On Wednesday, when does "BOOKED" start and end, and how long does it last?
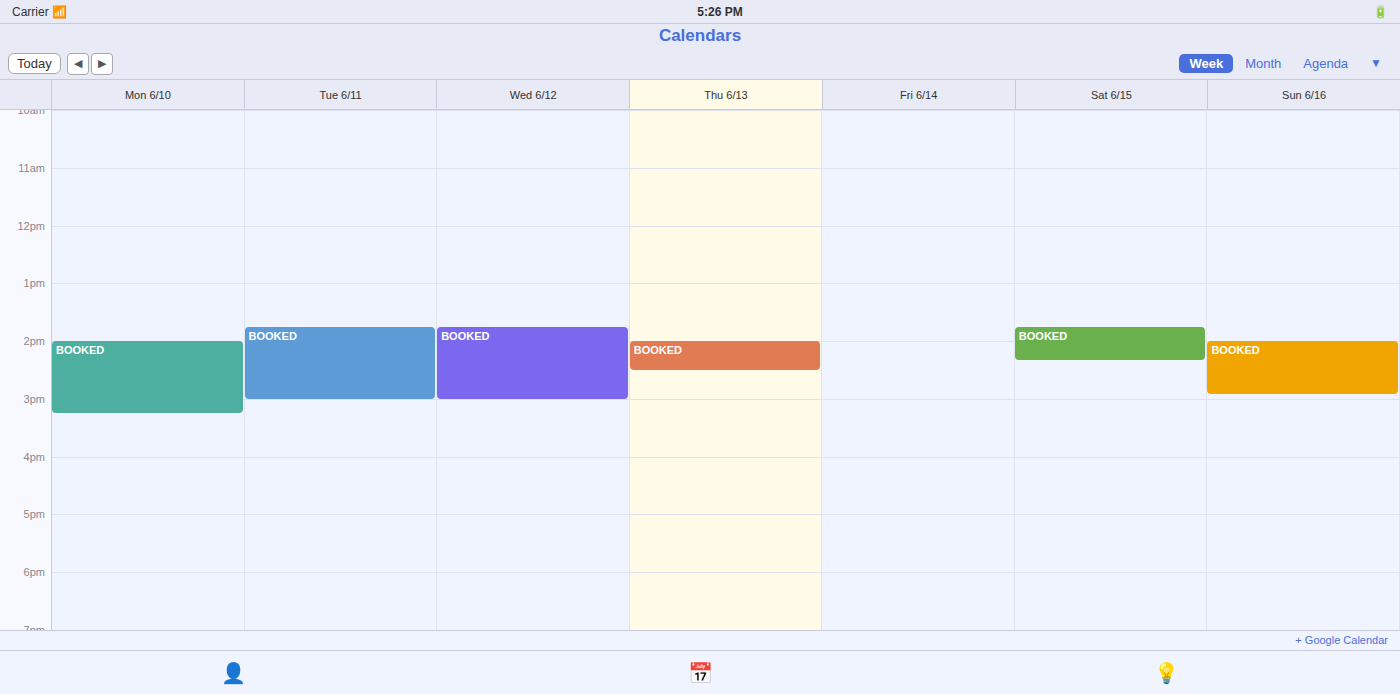
1:45 PM to 3:00 PM, 1 hour 15 minutes